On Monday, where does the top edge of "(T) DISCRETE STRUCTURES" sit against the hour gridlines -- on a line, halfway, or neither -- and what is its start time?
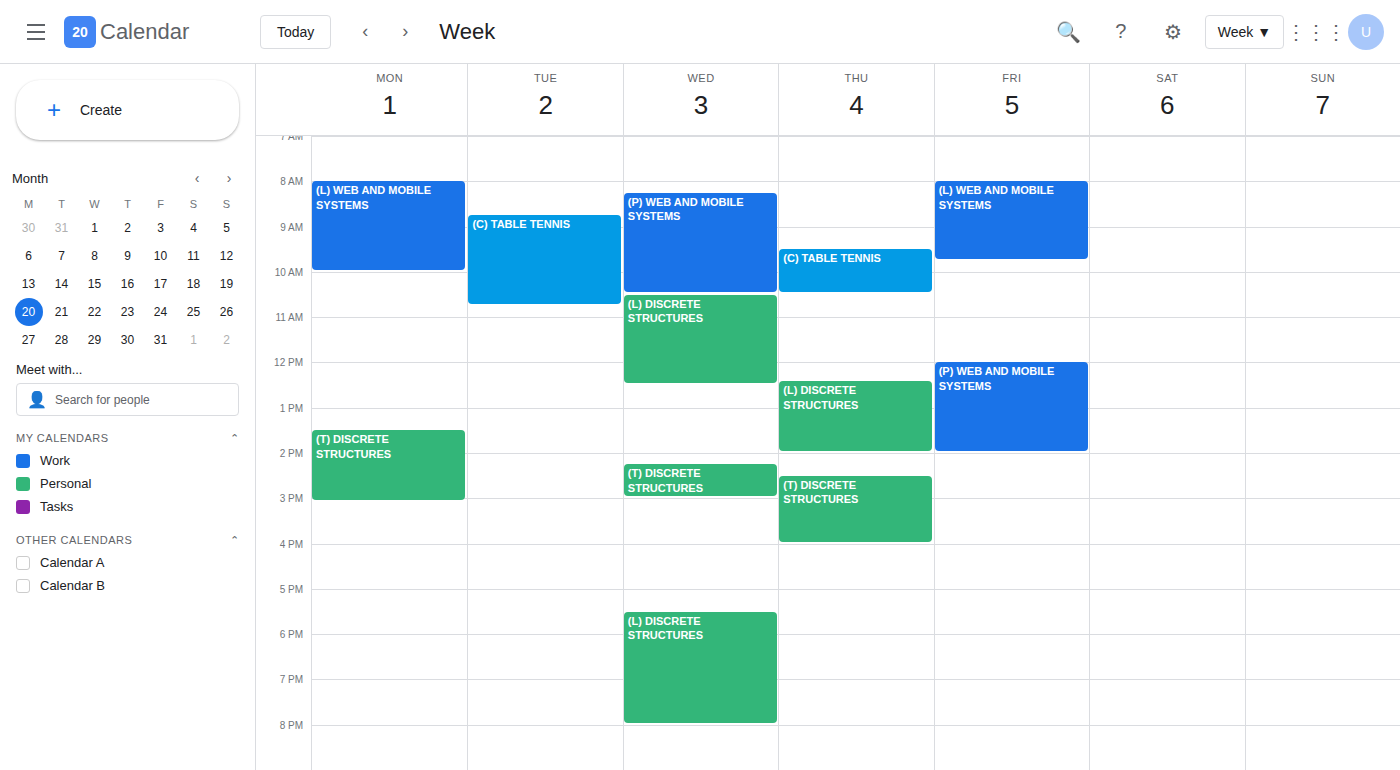
1:30 PM -- halfway between the 1 PM and 2 PM lines.